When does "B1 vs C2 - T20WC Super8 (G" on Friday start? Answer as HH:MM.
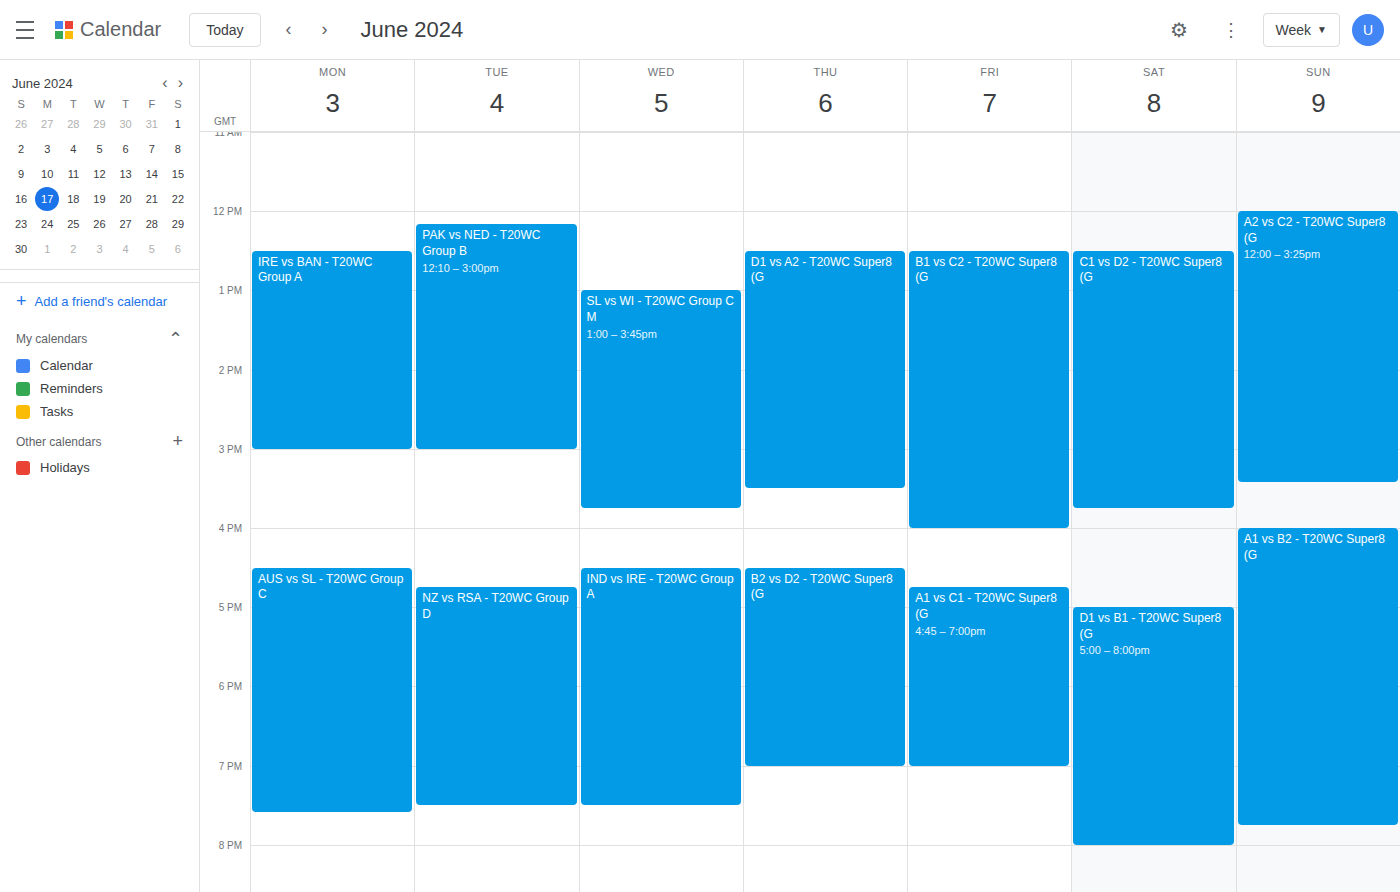
12:30